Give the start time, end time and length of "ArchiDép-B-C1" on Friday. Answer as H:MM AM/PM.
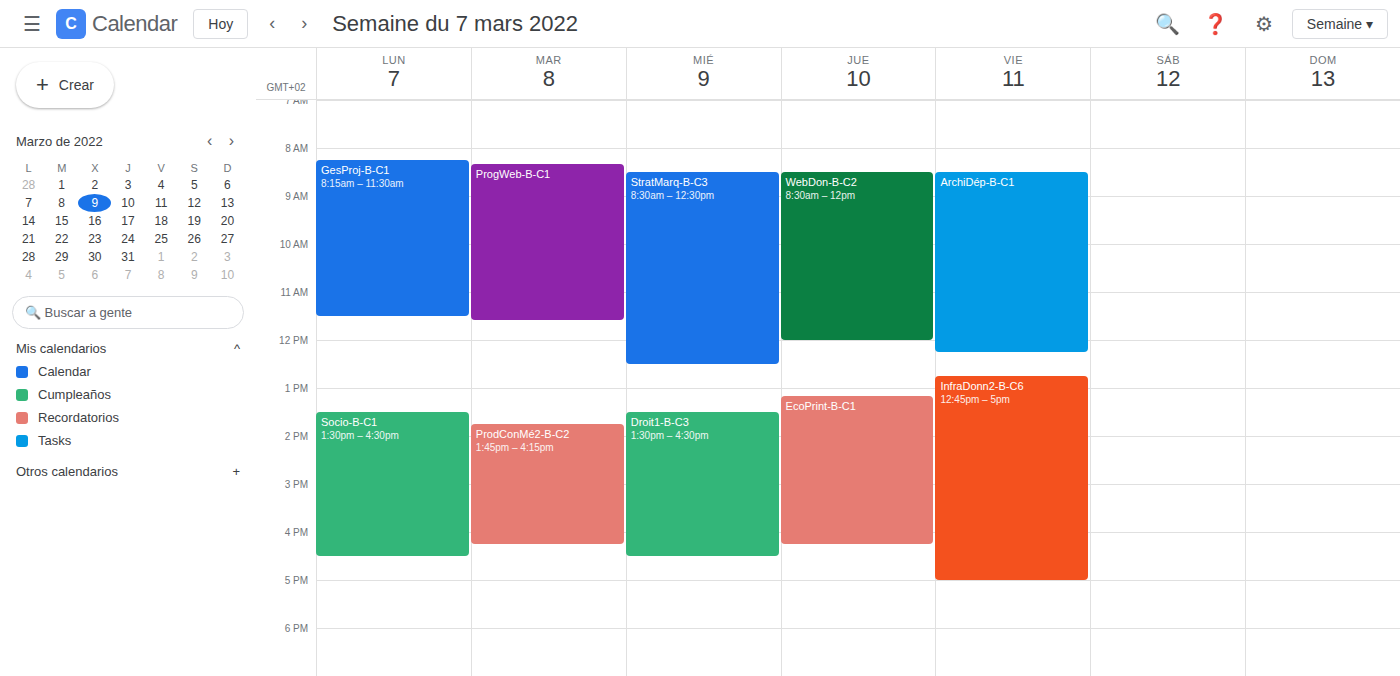
8:30 AM to 12:15 PM, 3 hours 45 minutes